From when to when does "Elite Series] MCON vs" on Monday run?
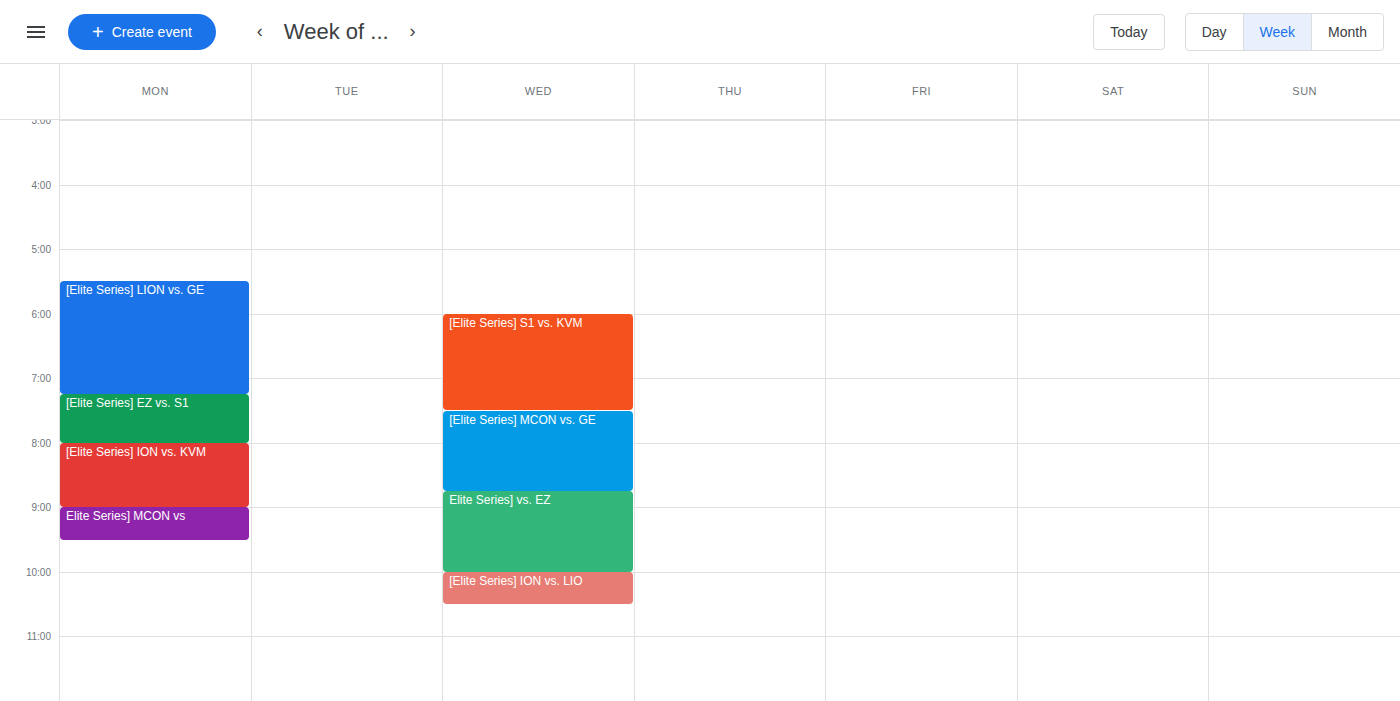
9:00 PM to 9:30 PM